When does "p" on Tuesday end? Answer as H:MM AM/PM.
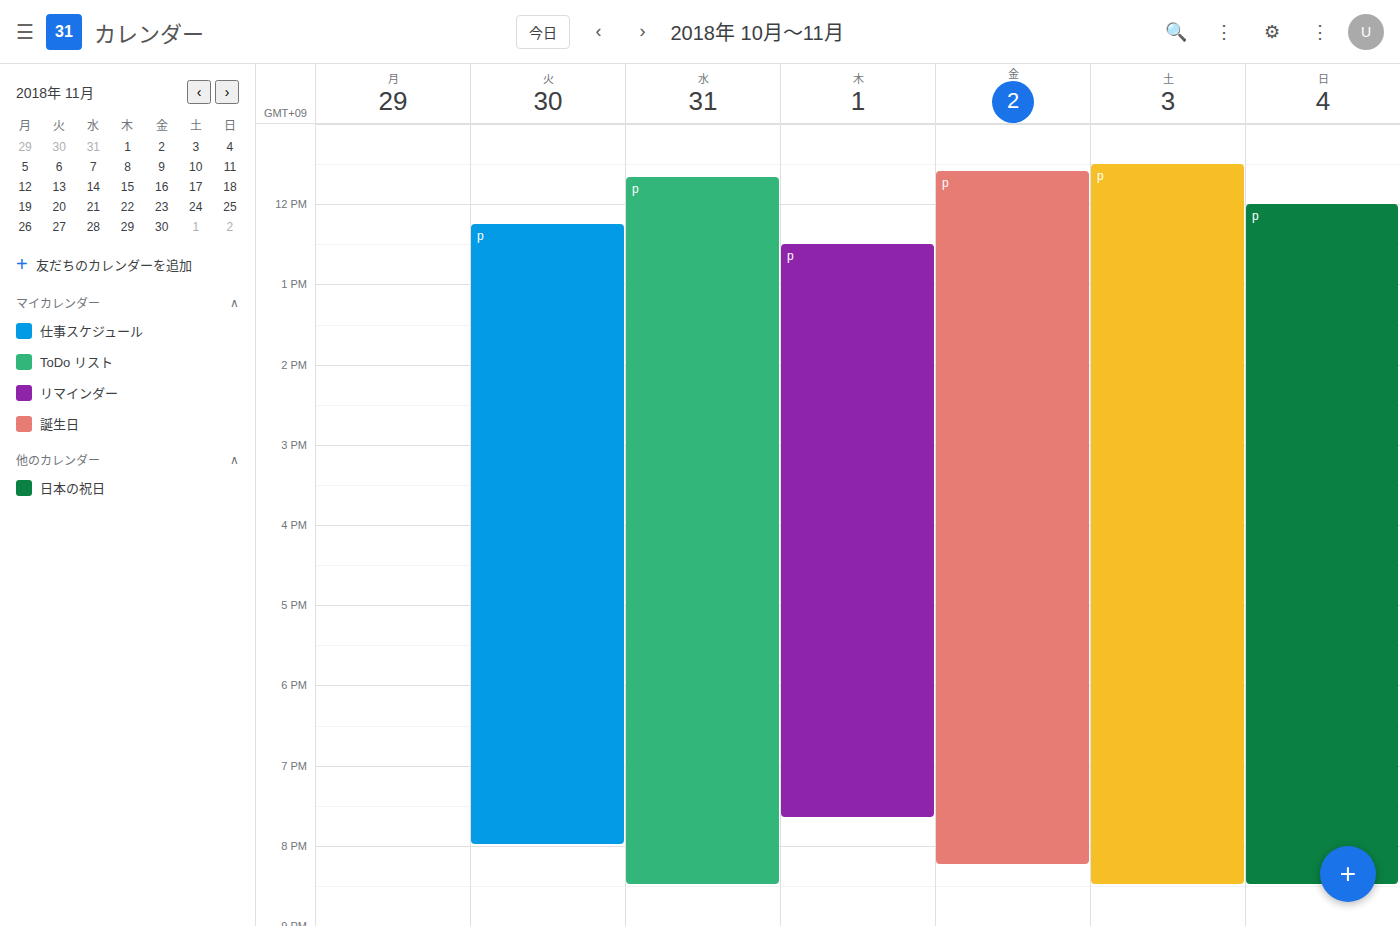
8:00 PM